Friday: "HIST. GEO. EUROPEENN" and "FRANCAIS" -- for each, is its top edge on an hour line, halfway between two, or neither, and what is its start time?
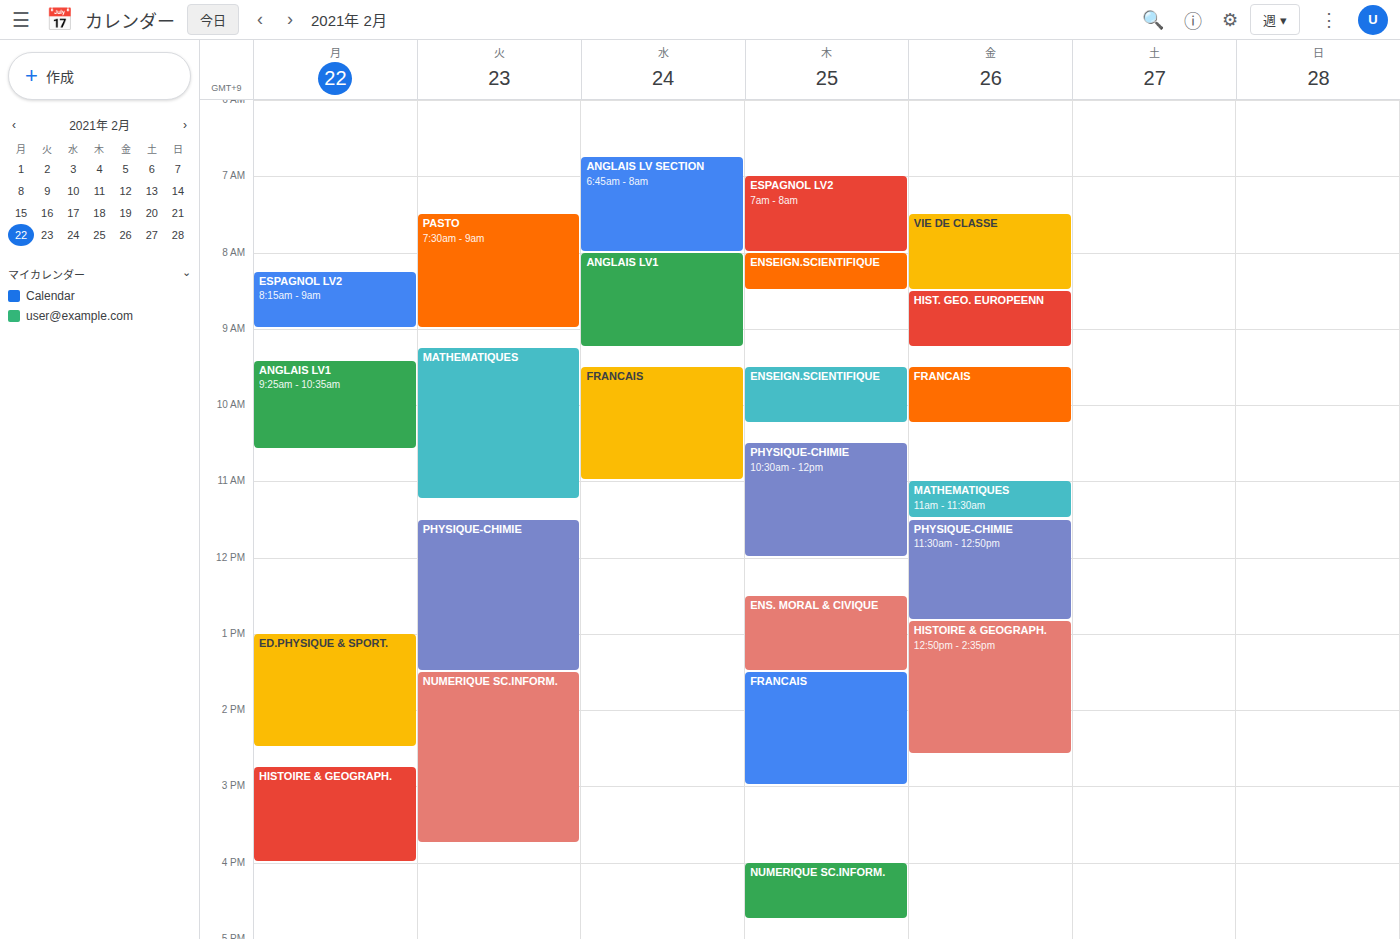
"HIST. GEO. EUROPEENN": 8:30 AM, halfway between the 8 AM and 9 AM lines. "FRANCAIS": 9:30 AM, halfway between the 9 AM and 10 AM lines.